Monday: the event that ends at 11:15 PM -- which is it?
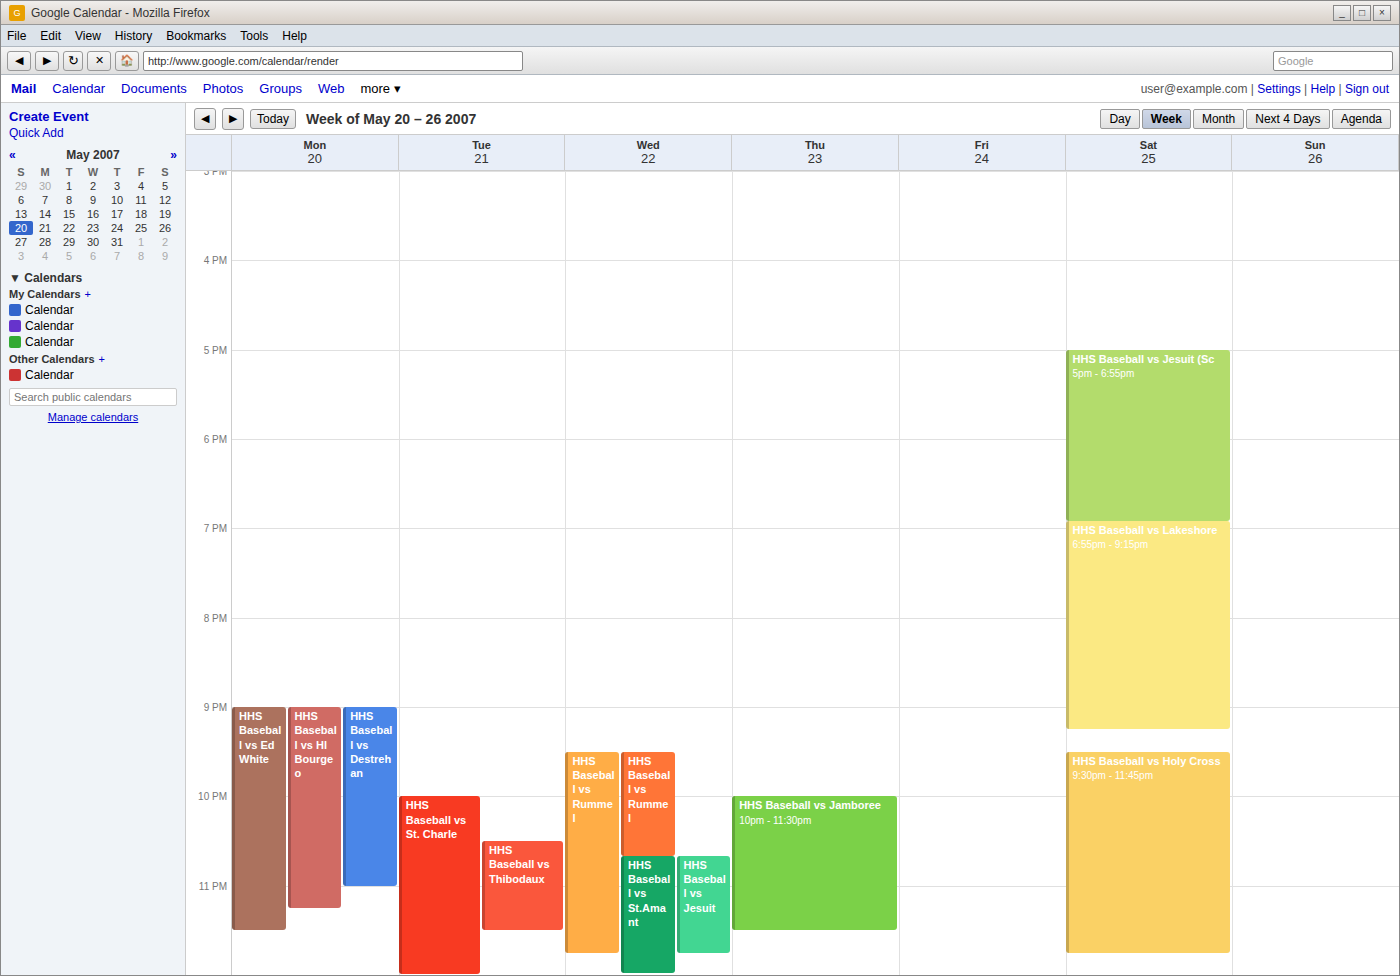
"HHS Baseball vs Hl Bourgeo"